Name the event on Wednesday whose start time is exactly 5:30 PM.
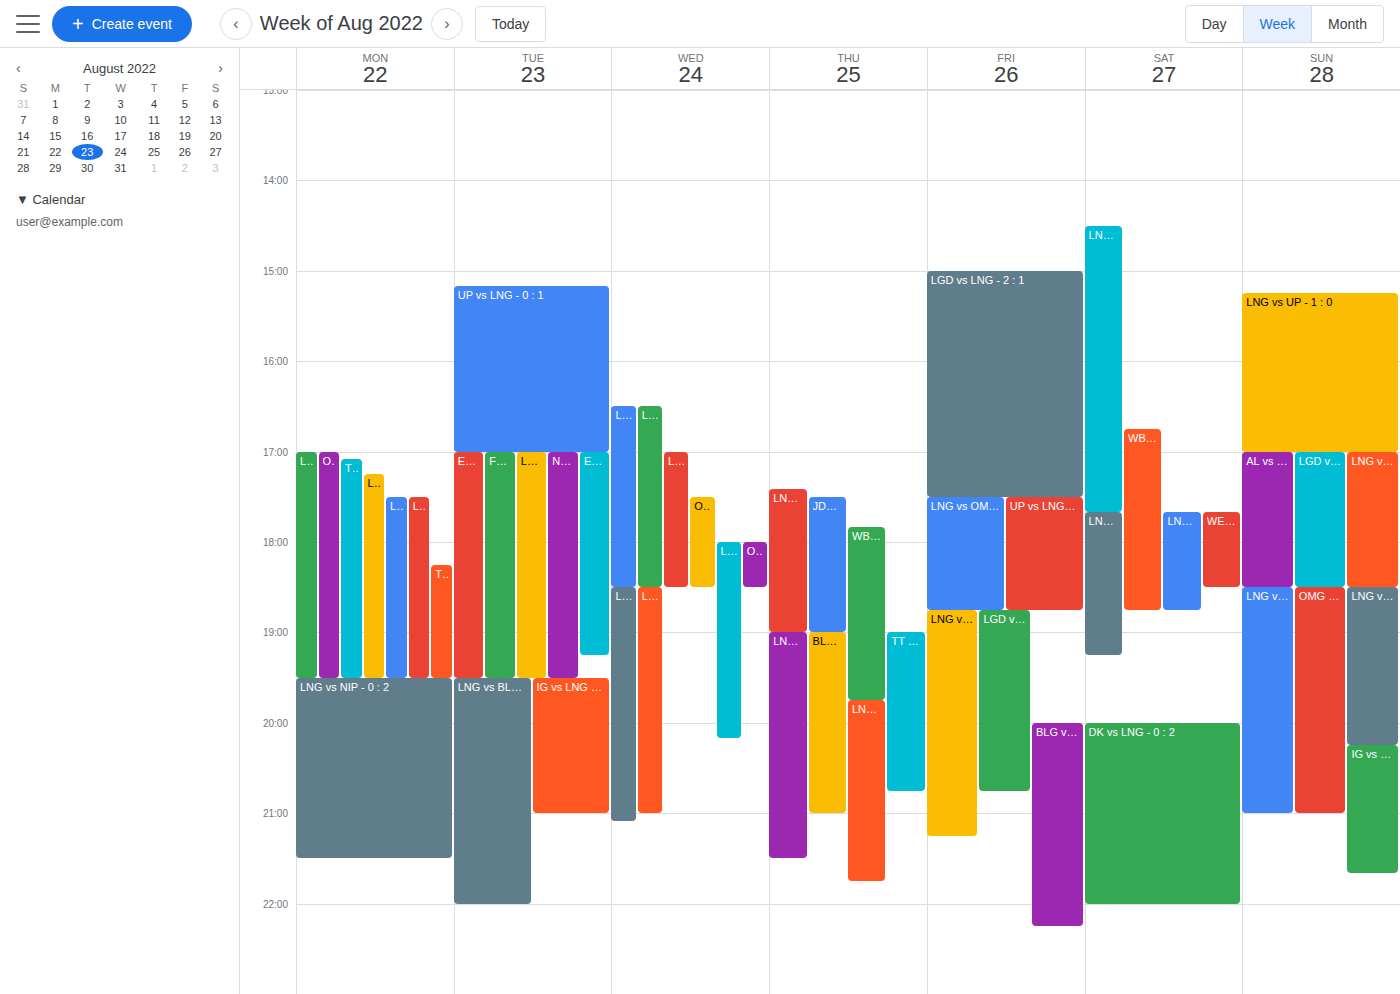
"OMG vs LNG - 0 : 2"